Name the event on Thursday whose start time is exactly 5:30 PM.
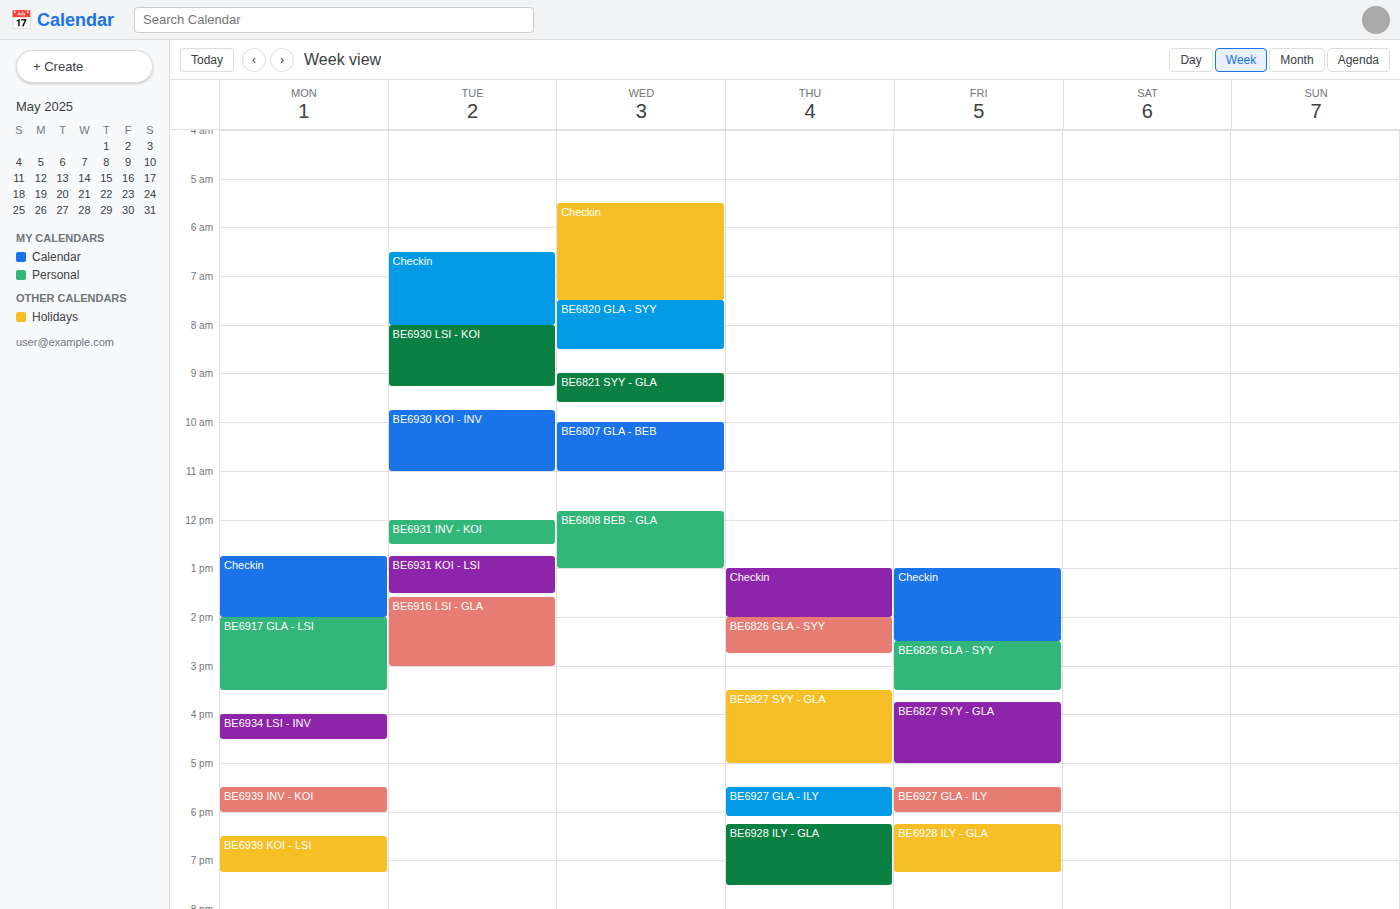
"BE6927 GLA - ILY"